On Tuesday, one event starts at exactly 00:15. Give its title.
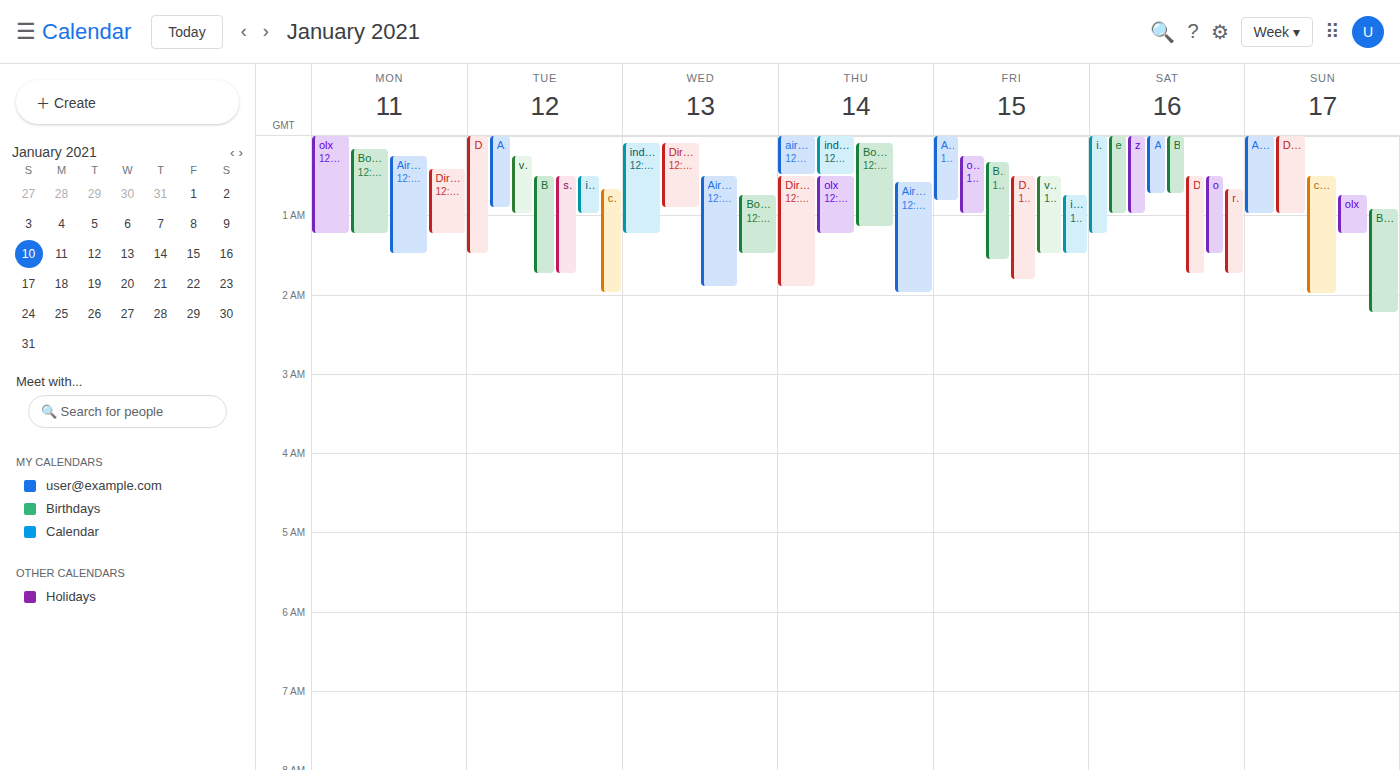
"vrbo"